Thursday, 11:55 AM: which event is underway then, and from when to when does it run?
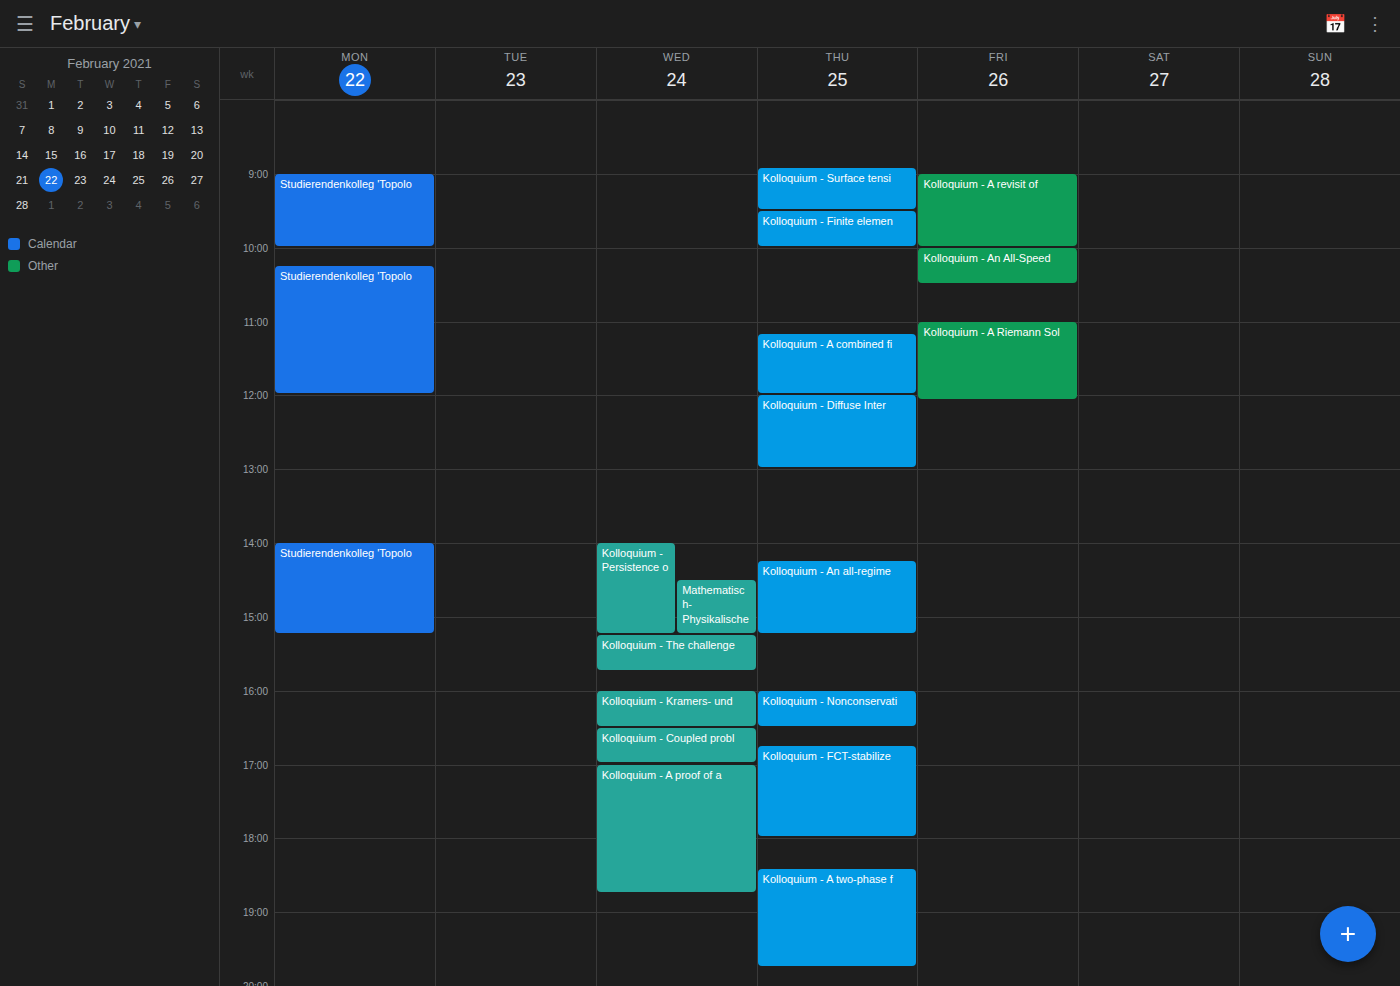
"Kolloquium - A combined fi", 11:10 AM to 12:00 PM